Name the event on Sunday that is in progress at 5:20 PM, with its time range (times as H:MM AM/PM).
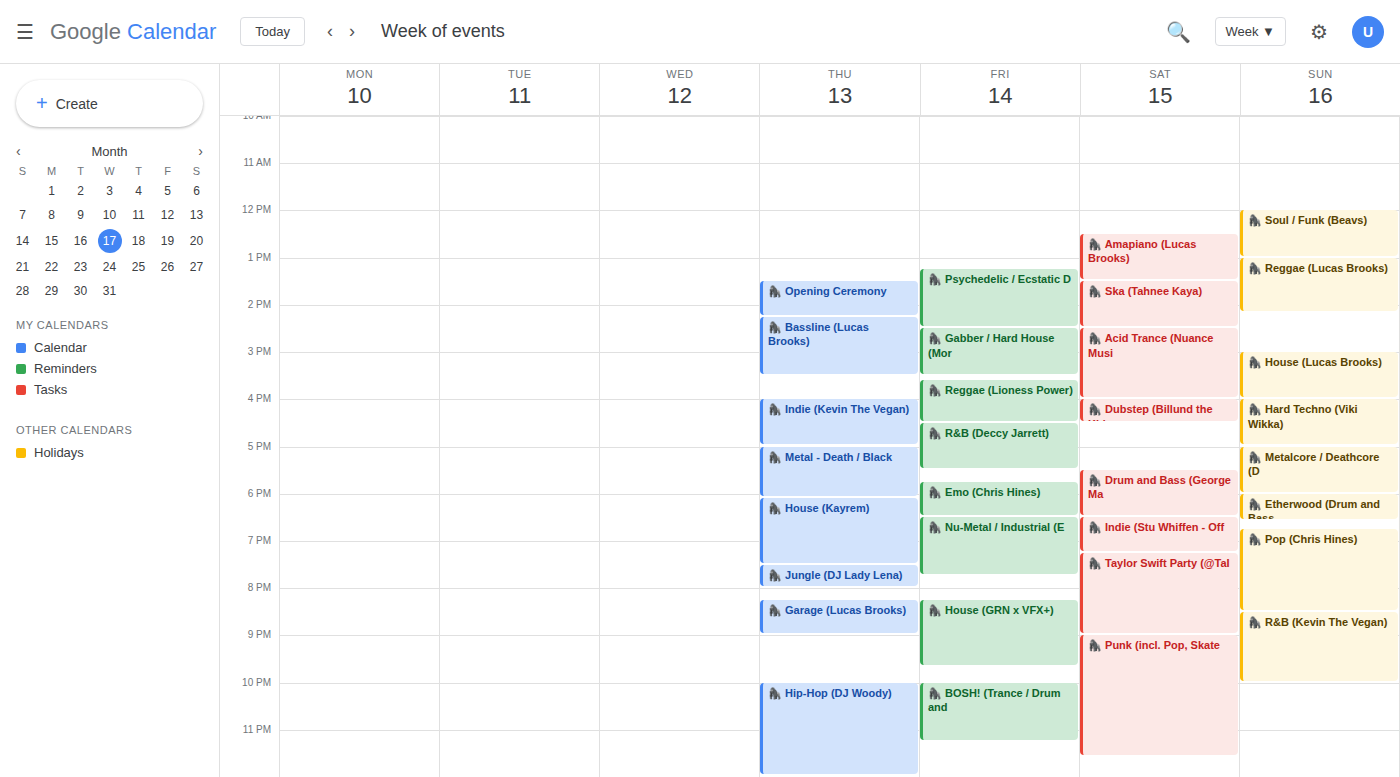
"🦍 Metalcore / Deathcore (D", 5:00 PM to 6:00 PM